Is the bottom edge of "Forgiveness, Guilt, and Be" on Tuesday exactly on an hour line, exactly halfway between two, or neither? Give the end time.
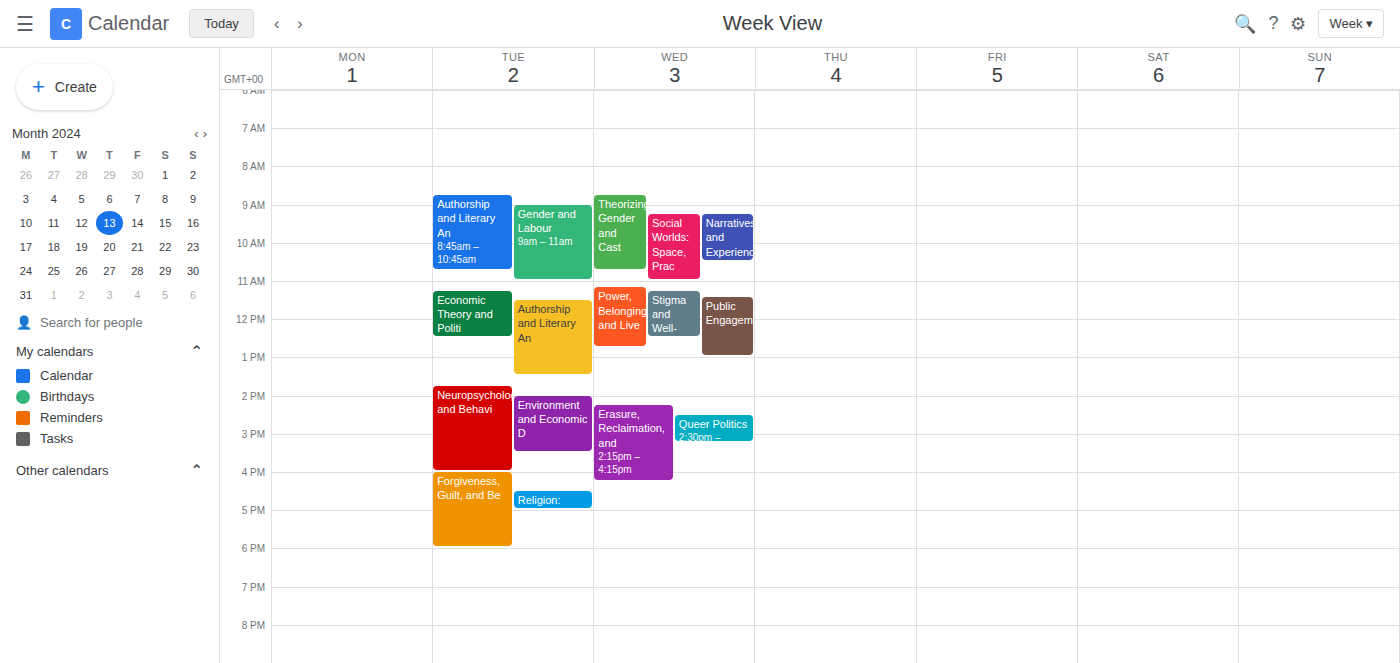
6:00 PM -- exactly on the 6 PM line.